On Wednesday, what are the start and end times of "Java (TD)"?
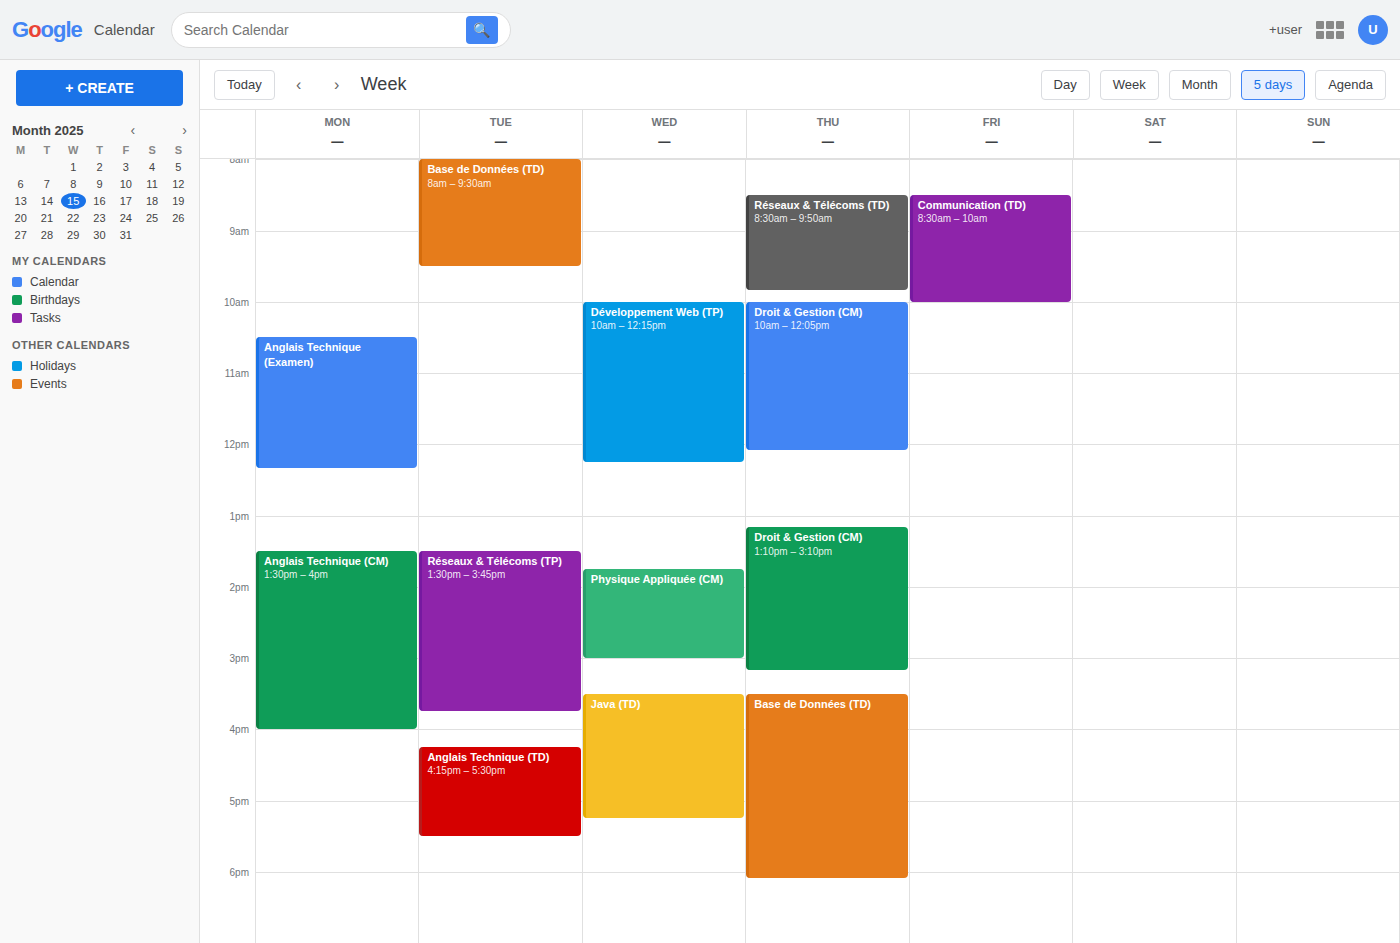
3:30 PM to 5:15 PM